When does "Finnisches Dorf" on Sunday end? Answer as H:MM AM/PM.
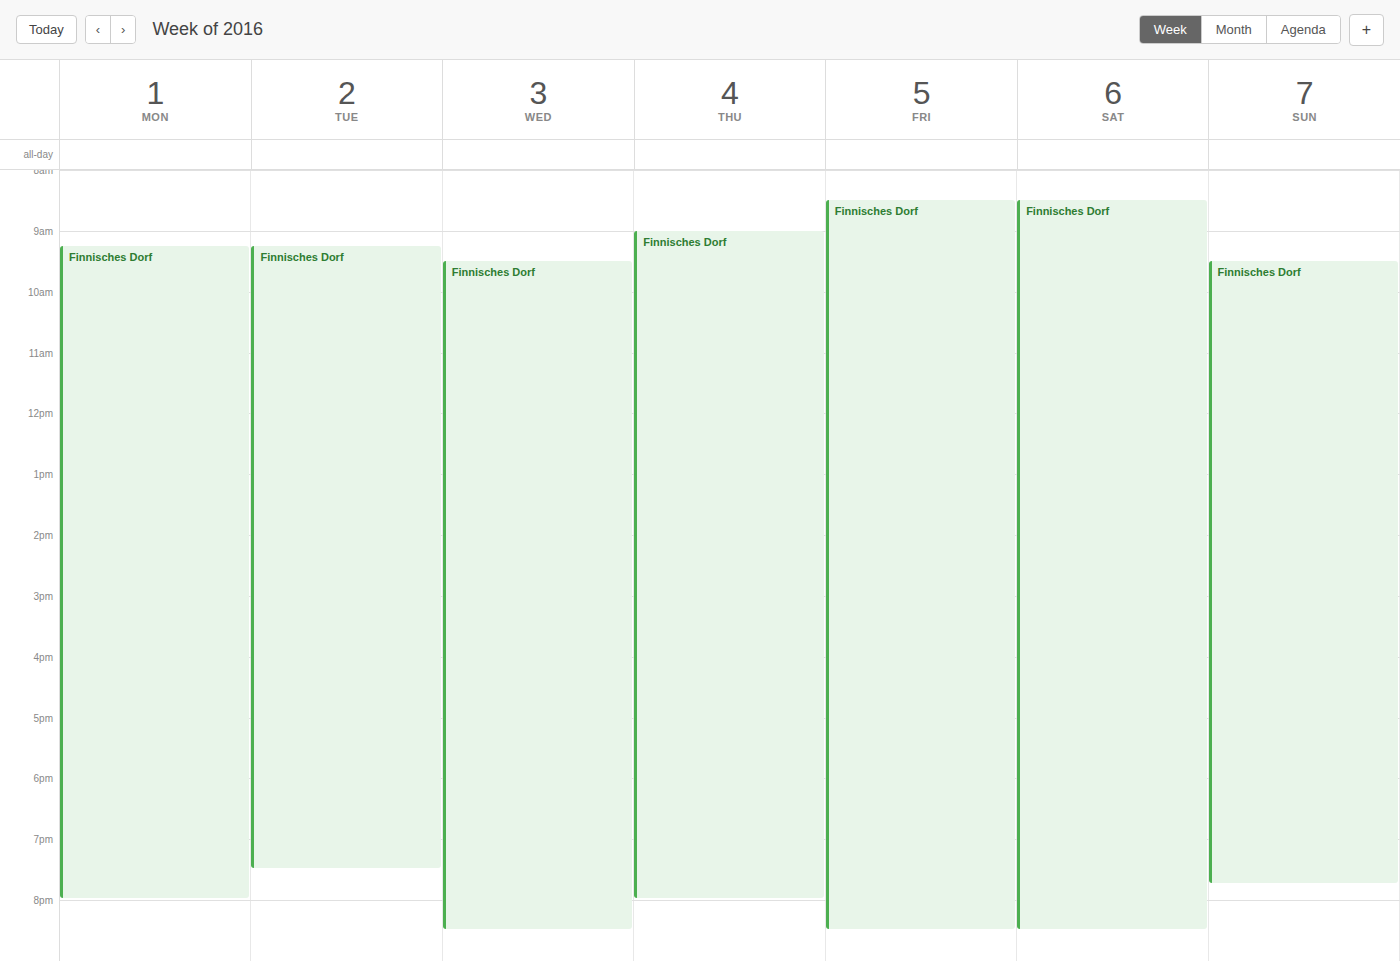
7:45 PM